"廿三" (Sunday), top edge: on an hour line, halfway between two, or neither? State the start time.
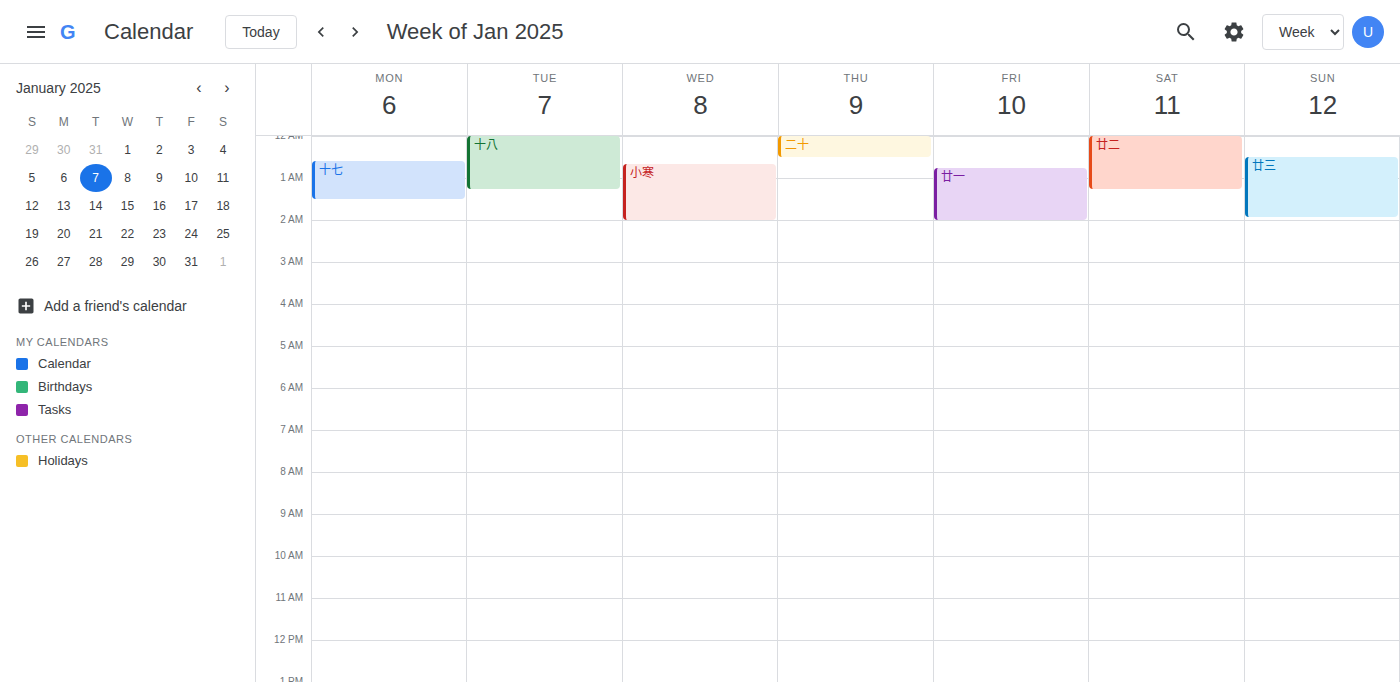
12:30 AM -- halfway between the 12 AM and 1 AM lines.